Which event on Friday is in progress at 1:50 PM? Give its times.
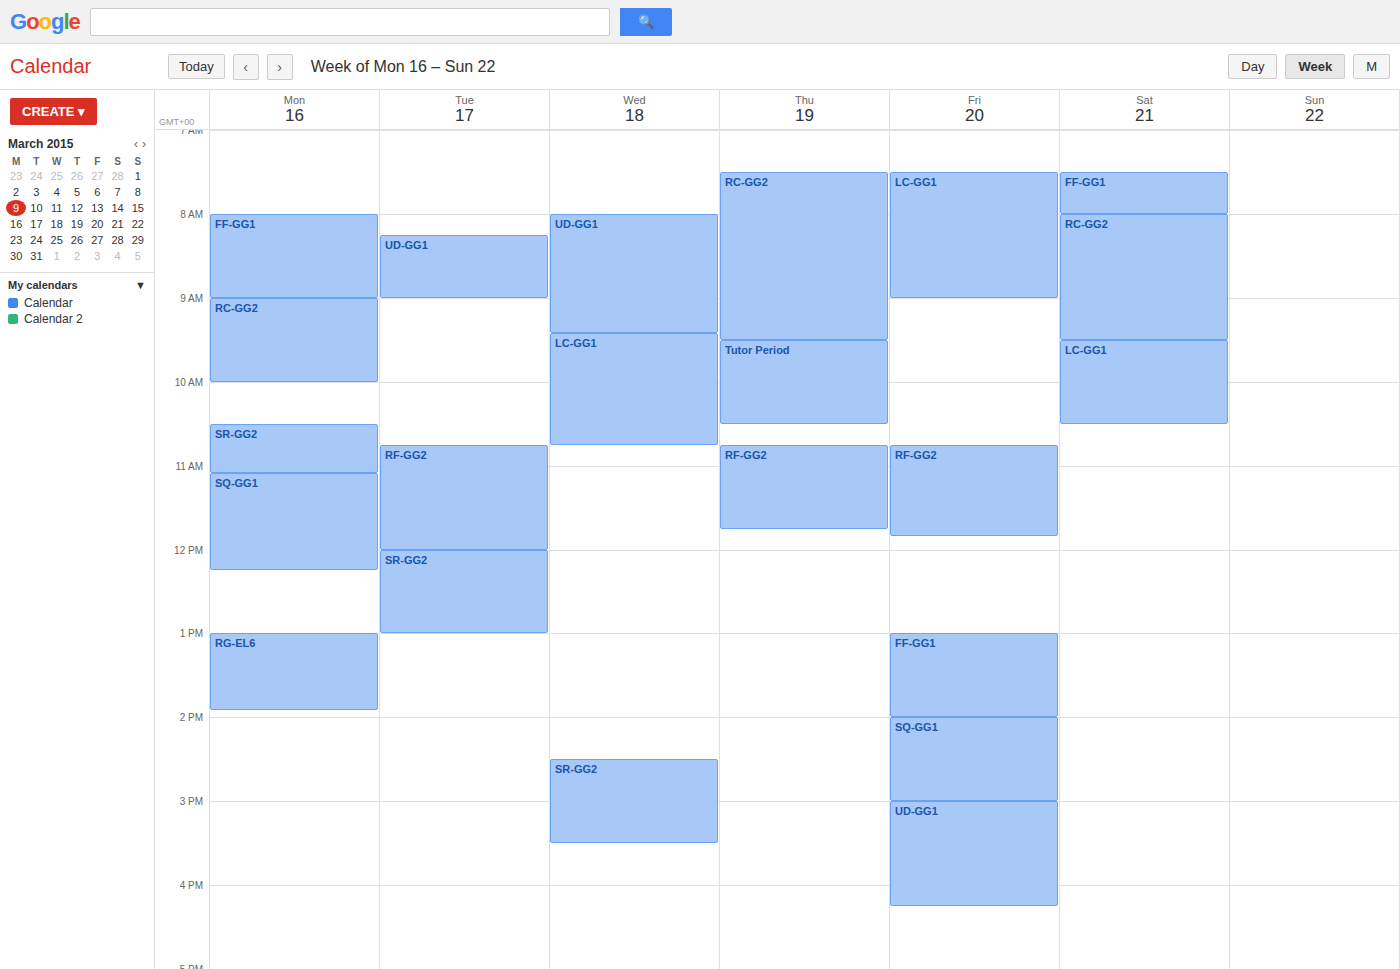
"FF-GG1", 1:00 PM to 2:00 PM